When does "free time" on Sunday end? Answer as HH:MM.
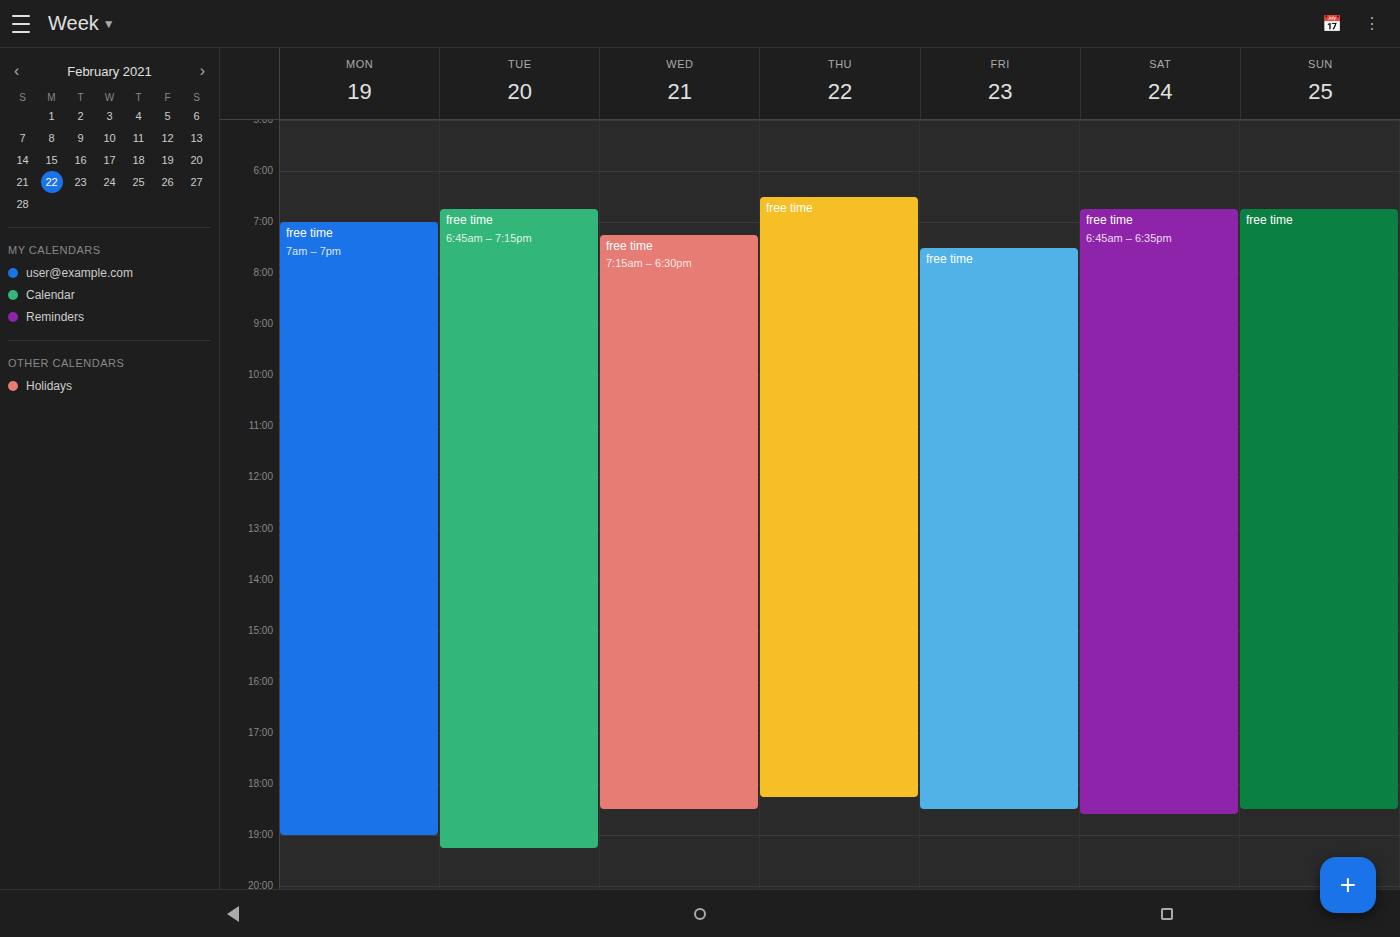
18:30